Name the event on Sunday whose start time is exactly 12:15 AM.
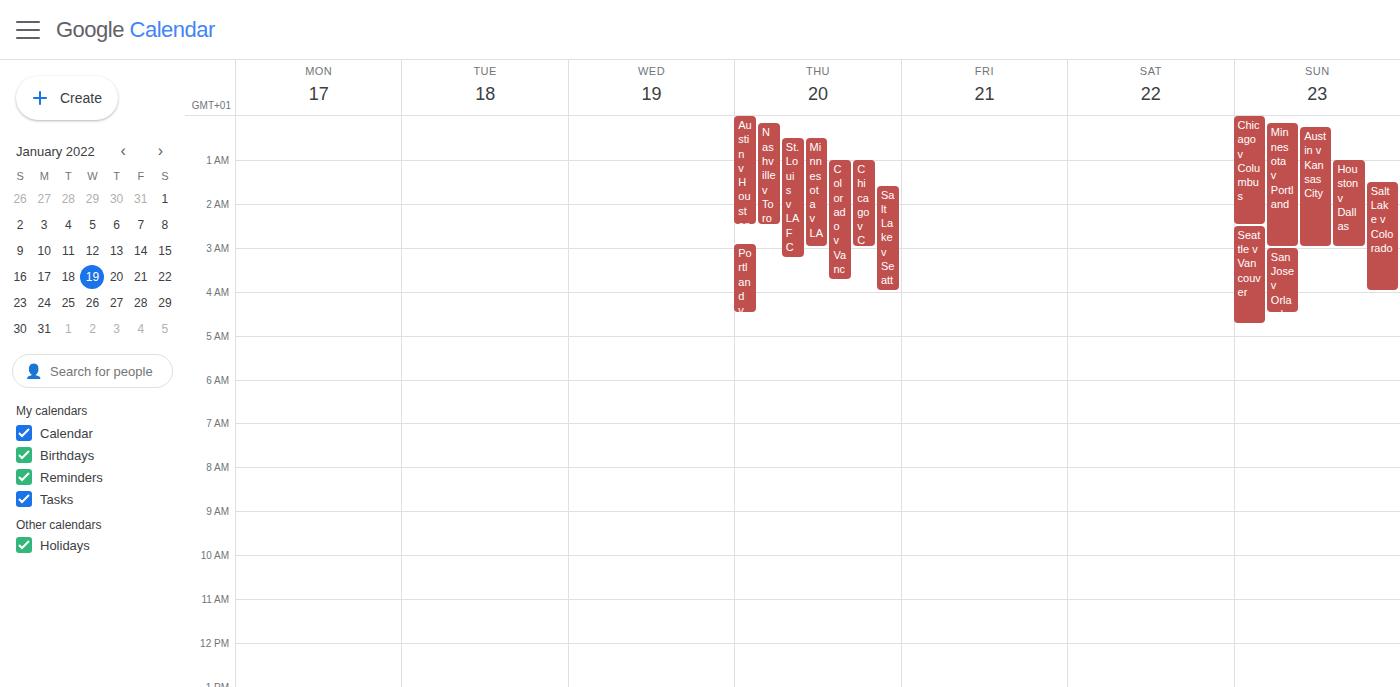
"Austin v Kansas City"